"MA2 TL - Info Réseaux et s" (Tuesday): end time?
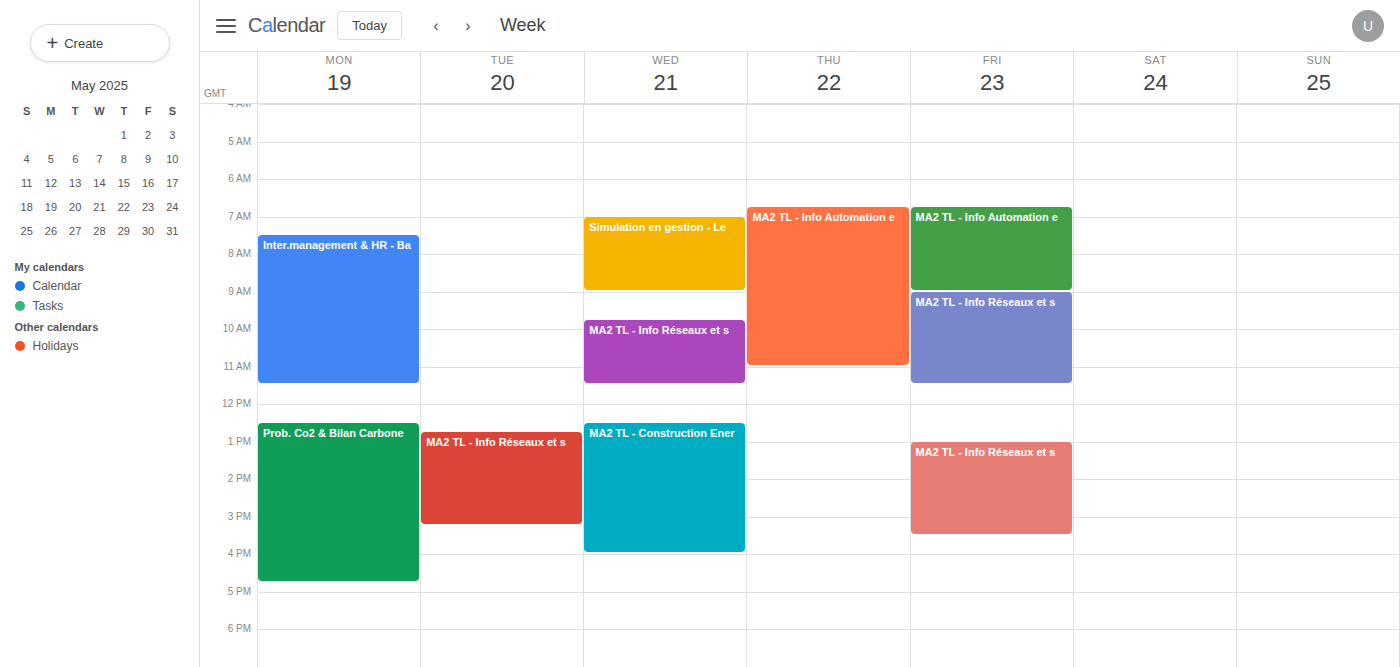
3:15 PM